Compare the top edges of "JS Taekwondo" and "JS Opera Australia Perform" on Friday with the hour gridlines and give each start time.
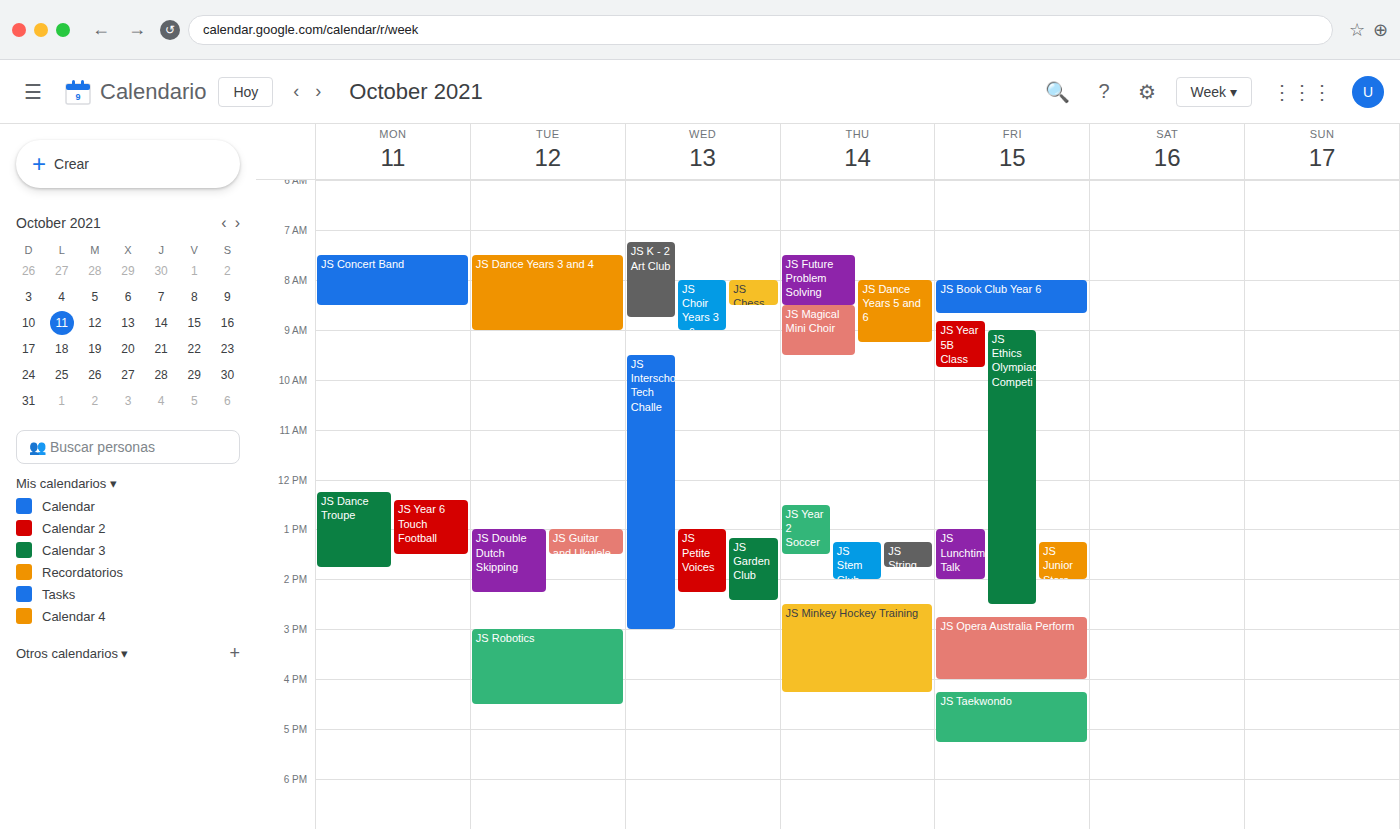
"JS Taekwondo": 4:15 PM, neither: a quarter of the way from the 4 PM line to the 5 PM line. "JS Opera Australia Perform": 2:45 PM, neither: three quarters of the way from the 2 PM line to the 3 PM line.